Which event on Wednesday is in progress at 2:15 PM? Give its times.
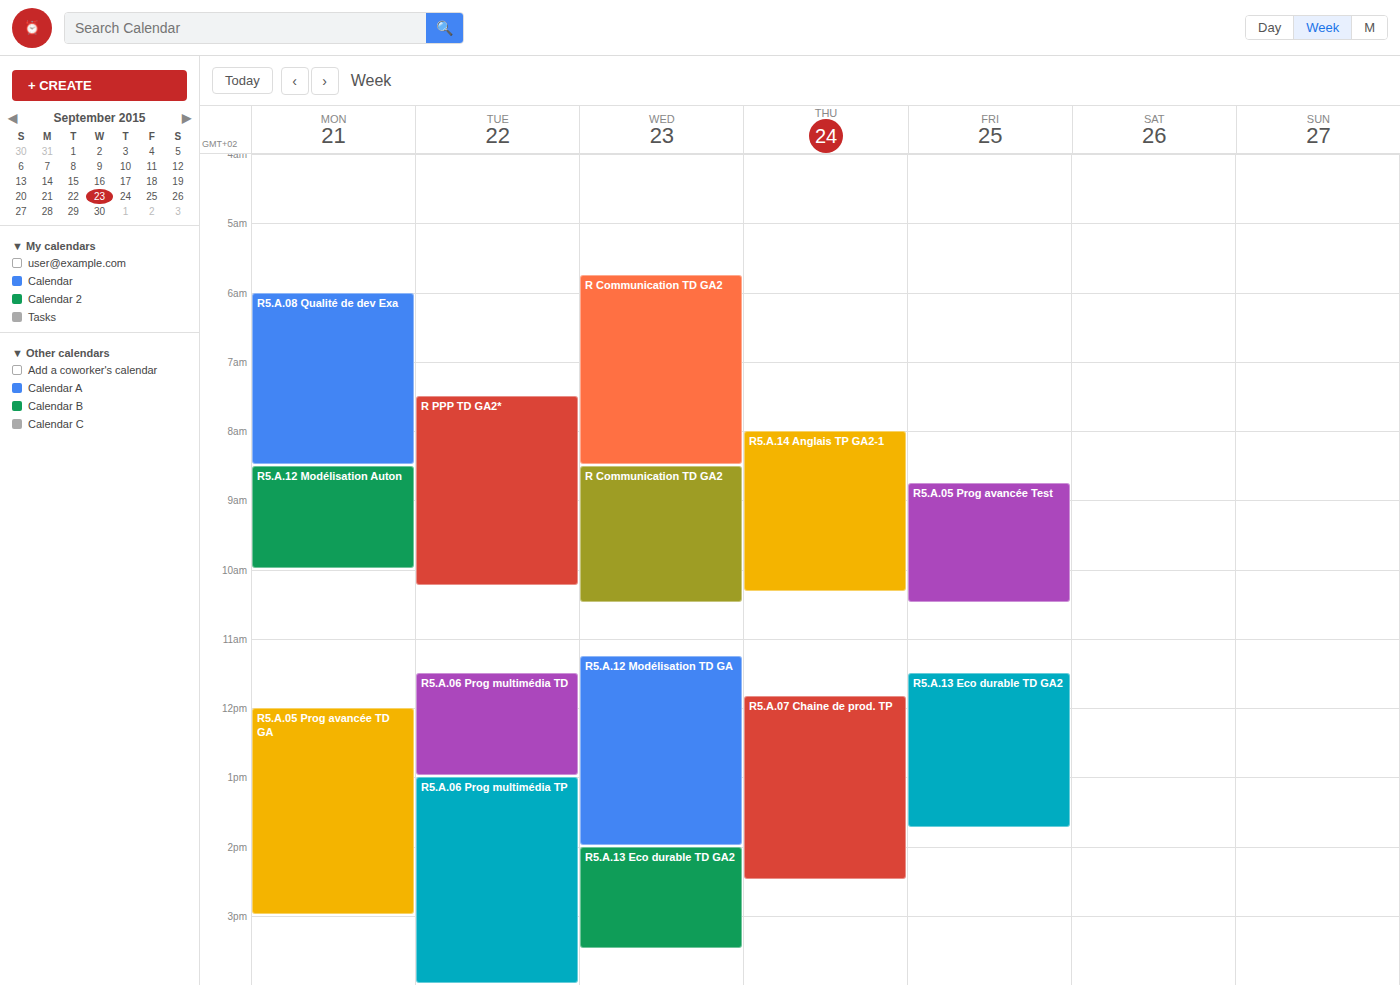
"R5.A.13 Eco durable TD GA2", 2:00 PM to 3:30 PM